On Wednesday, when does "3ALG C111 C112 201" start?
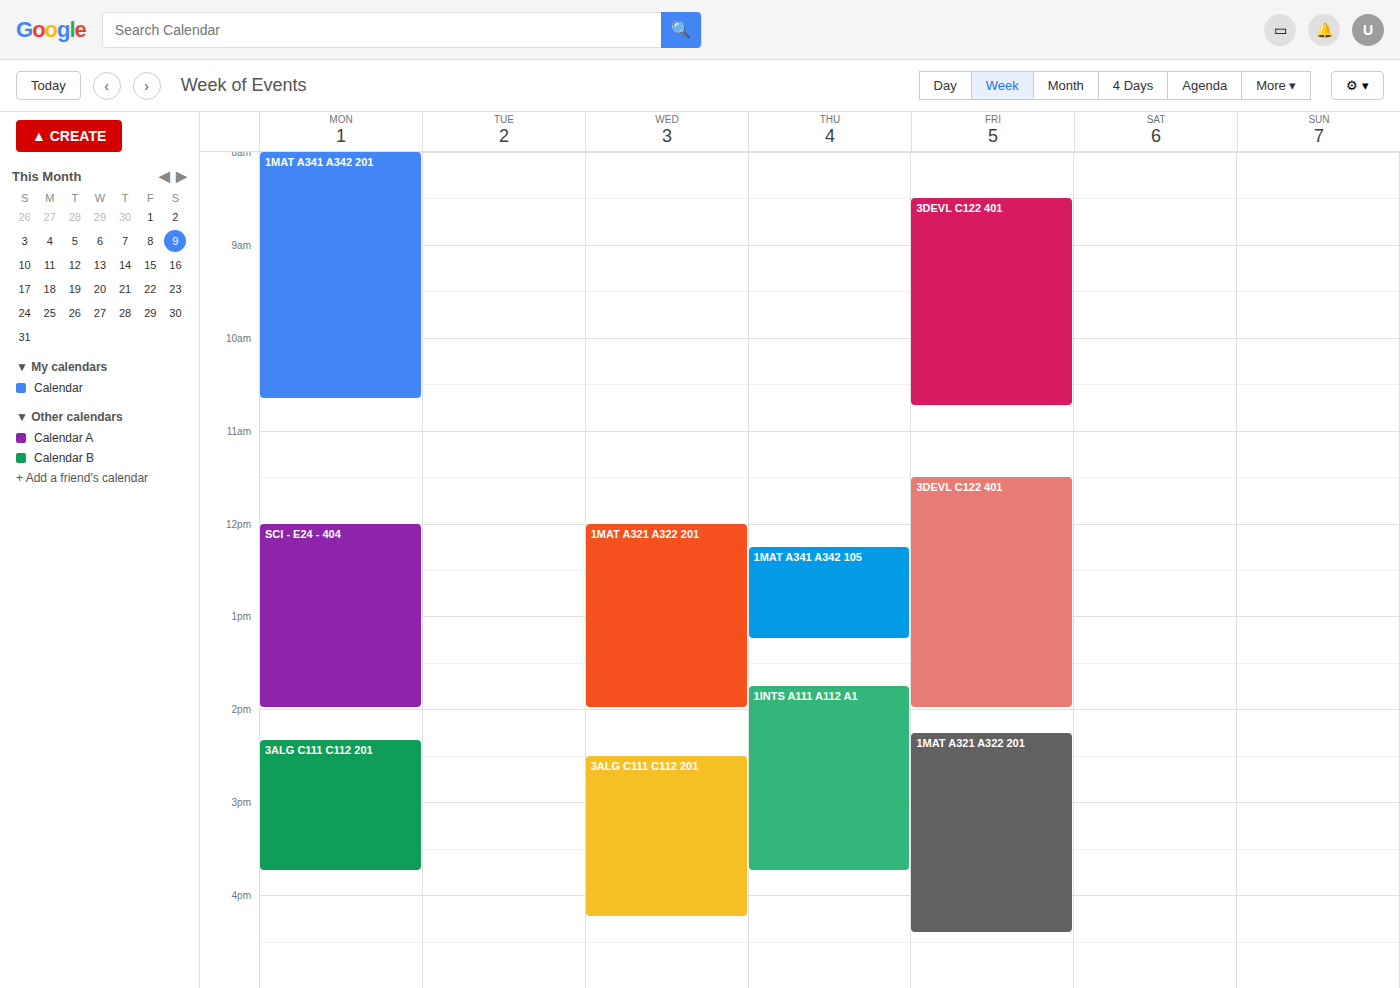
2:30 PM